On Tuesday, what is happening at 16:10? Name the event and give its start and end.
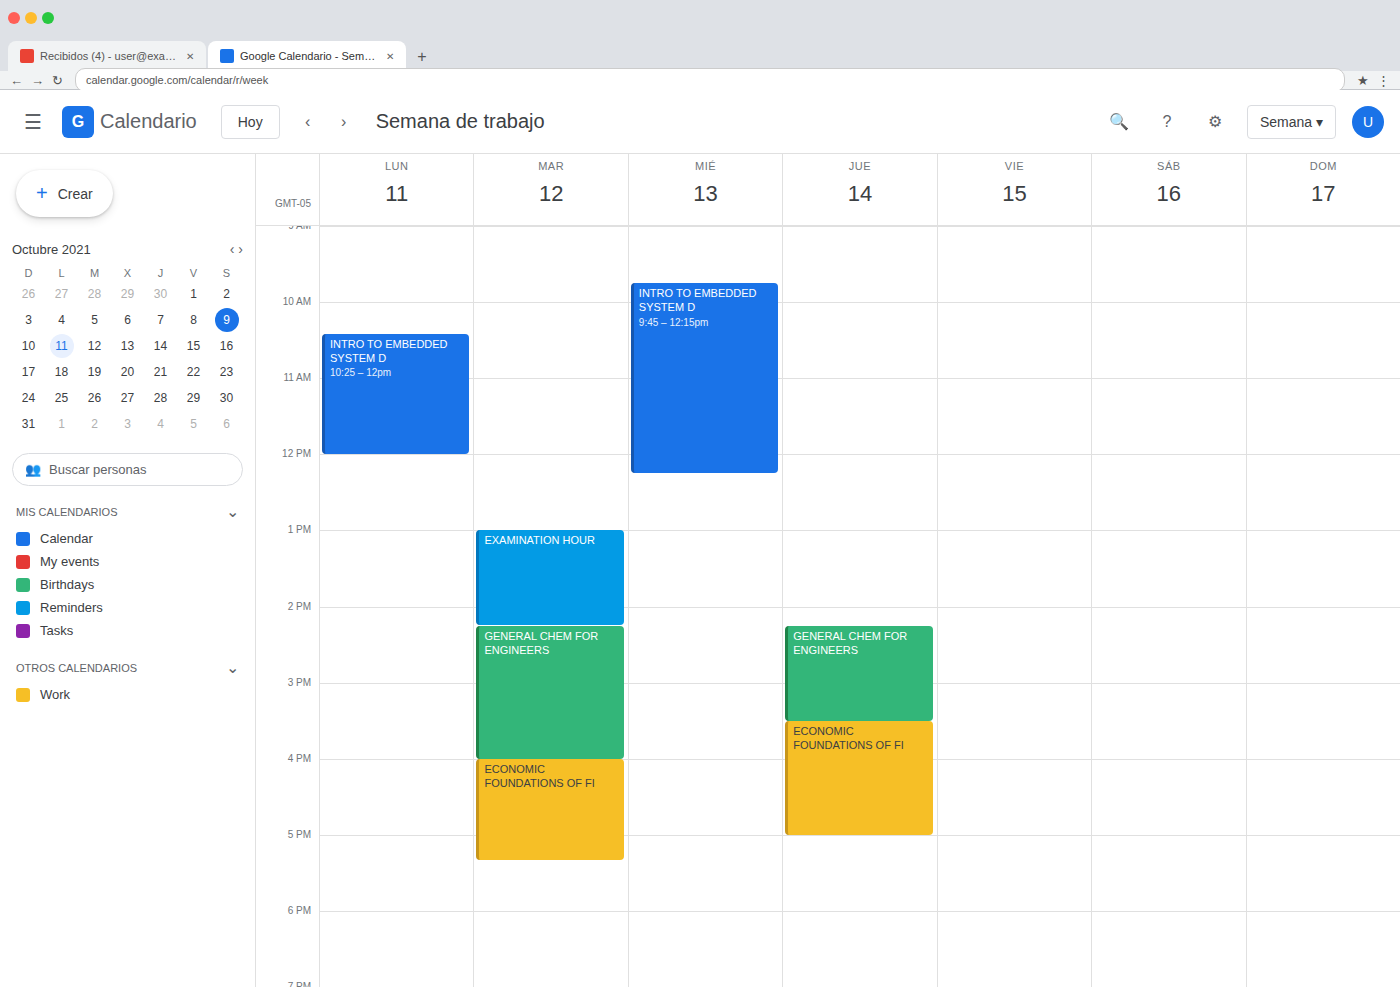
"ECONOMIC FOUNDATIONS OF FI", 16:00 to 17:20